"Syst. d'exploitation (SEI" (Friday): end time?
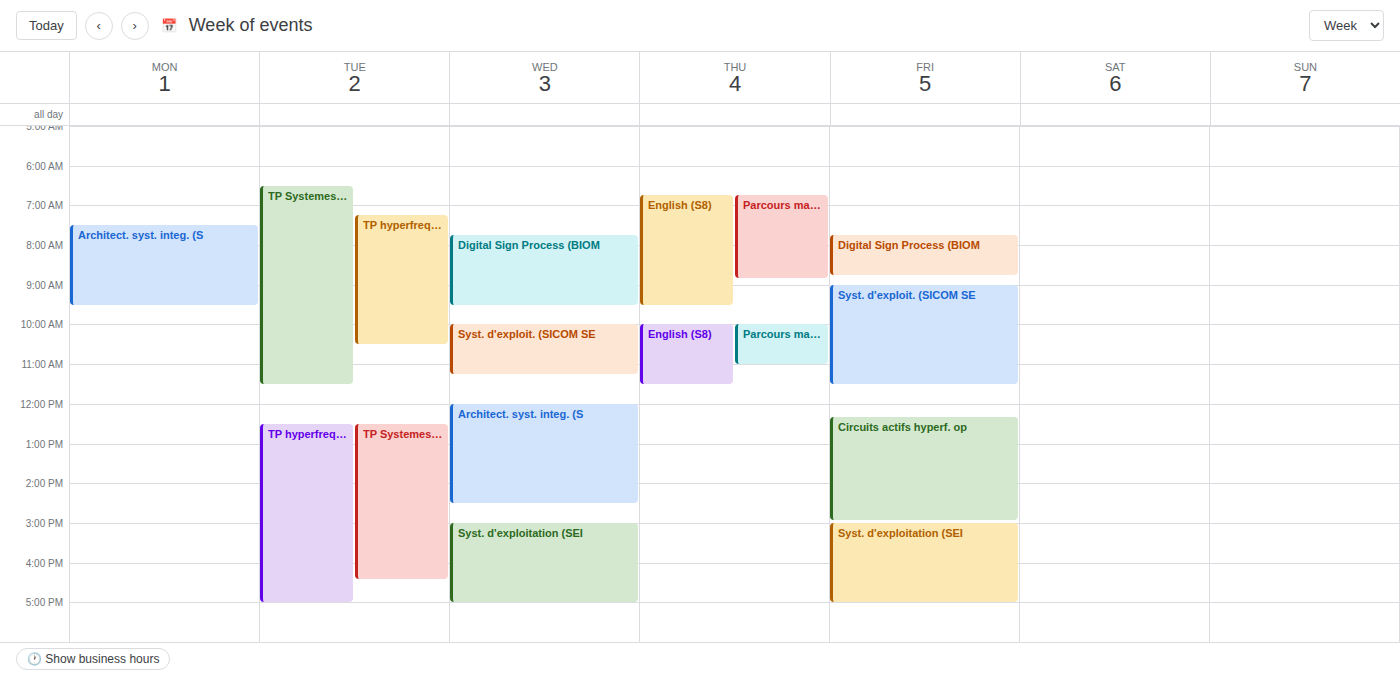
5:00 PM